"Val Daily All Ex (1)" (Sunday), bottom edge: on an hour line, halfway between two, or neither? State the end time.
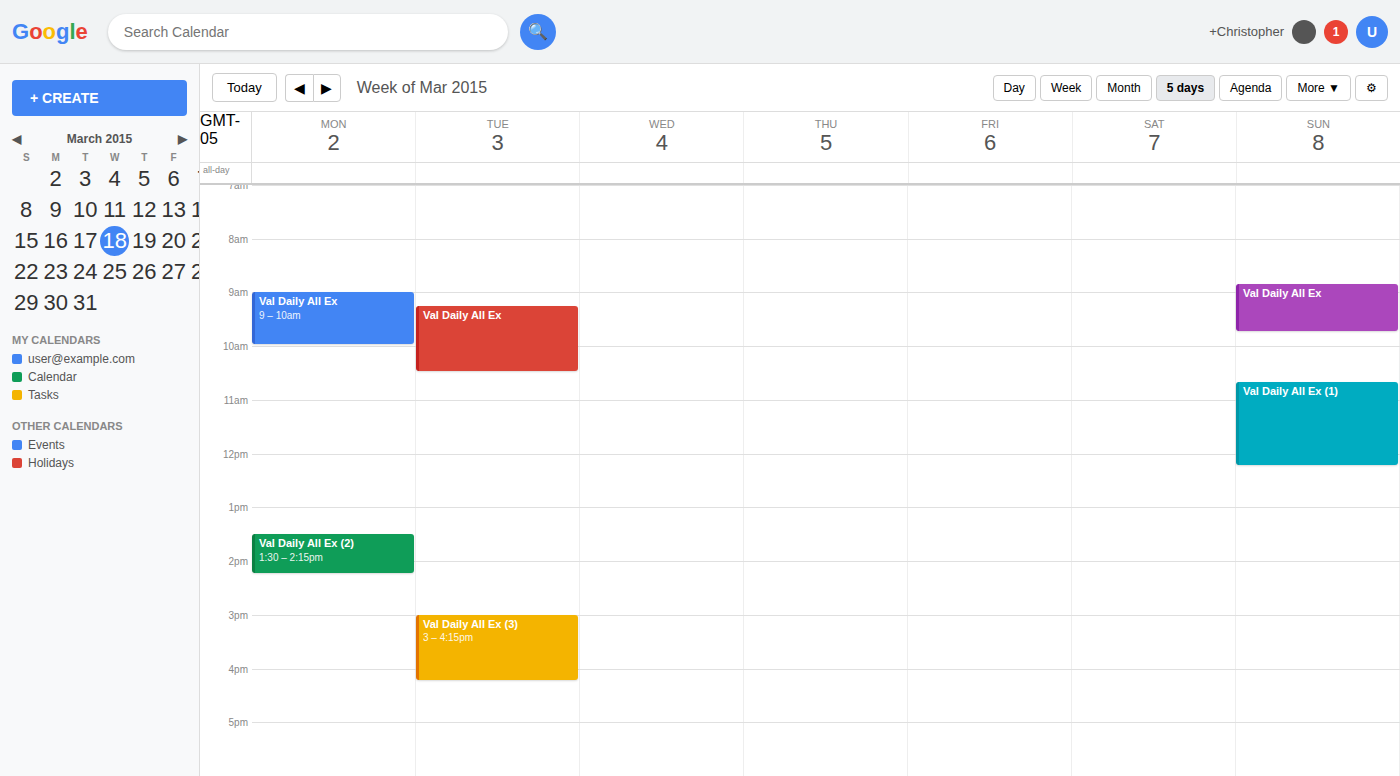
12:15 PM -- neither: a quarter of the way from the 12 PM line to the 1 PM line.